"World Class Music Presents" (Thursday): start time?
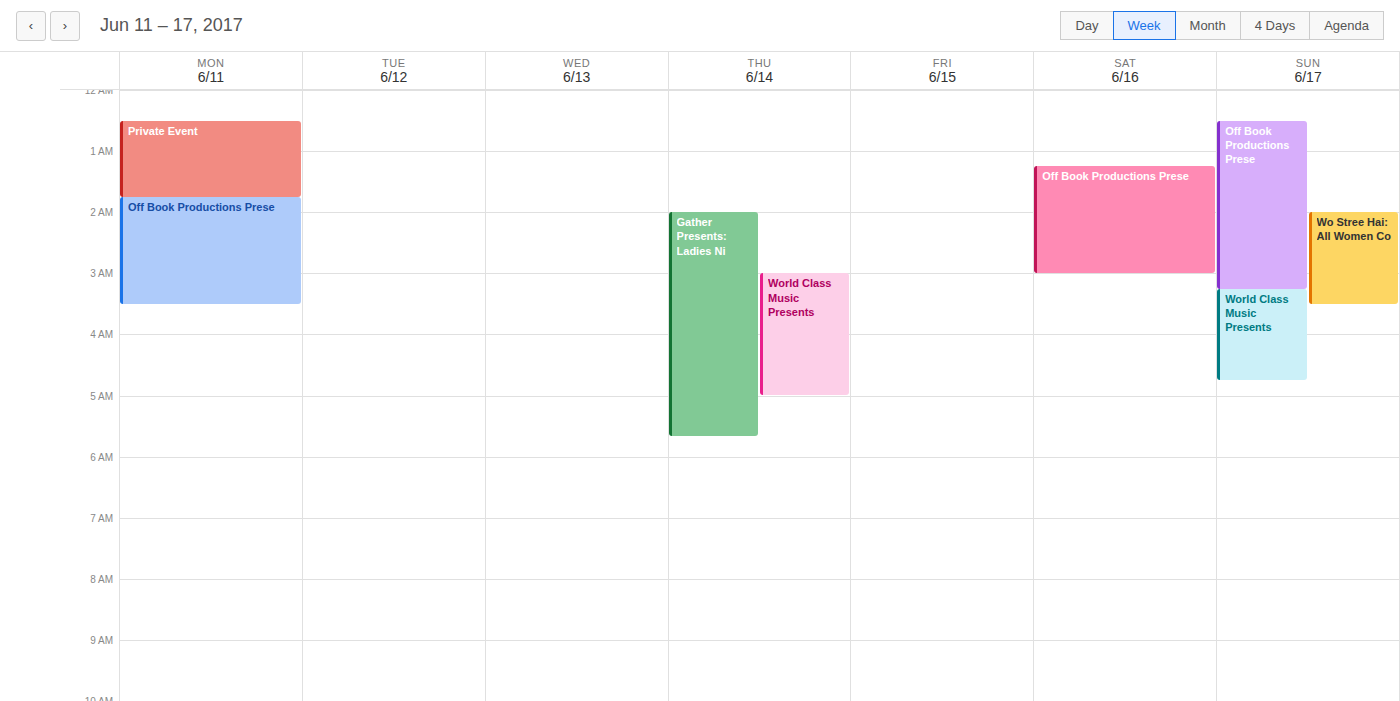
3:00 AM